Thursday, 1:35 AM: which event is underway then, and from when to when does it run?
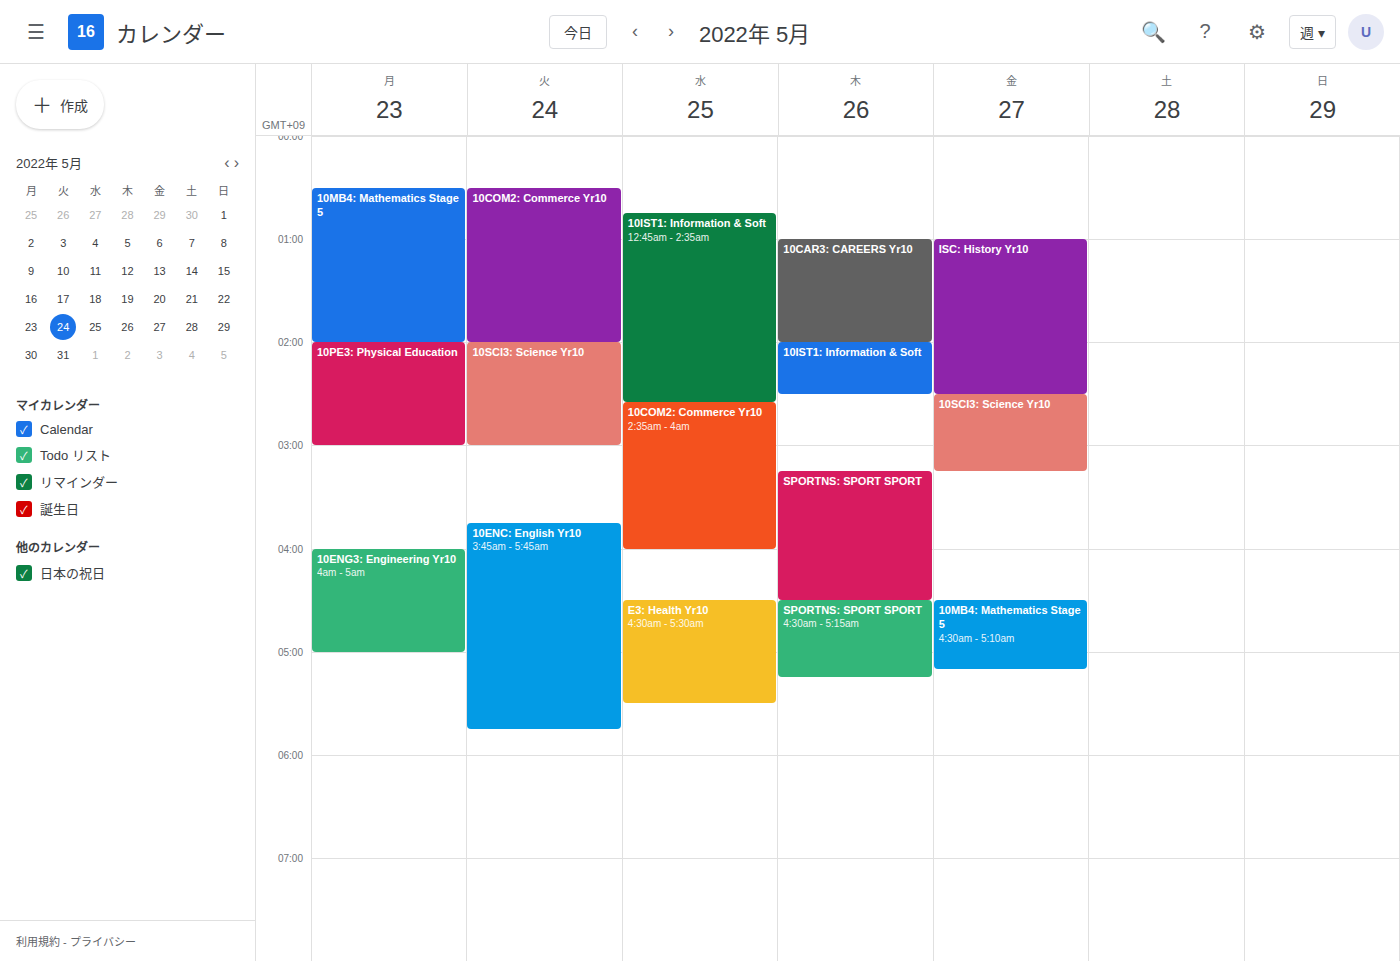
"10CAR3: CAREERS Yr10", 1:00 AM to 2:00 AM